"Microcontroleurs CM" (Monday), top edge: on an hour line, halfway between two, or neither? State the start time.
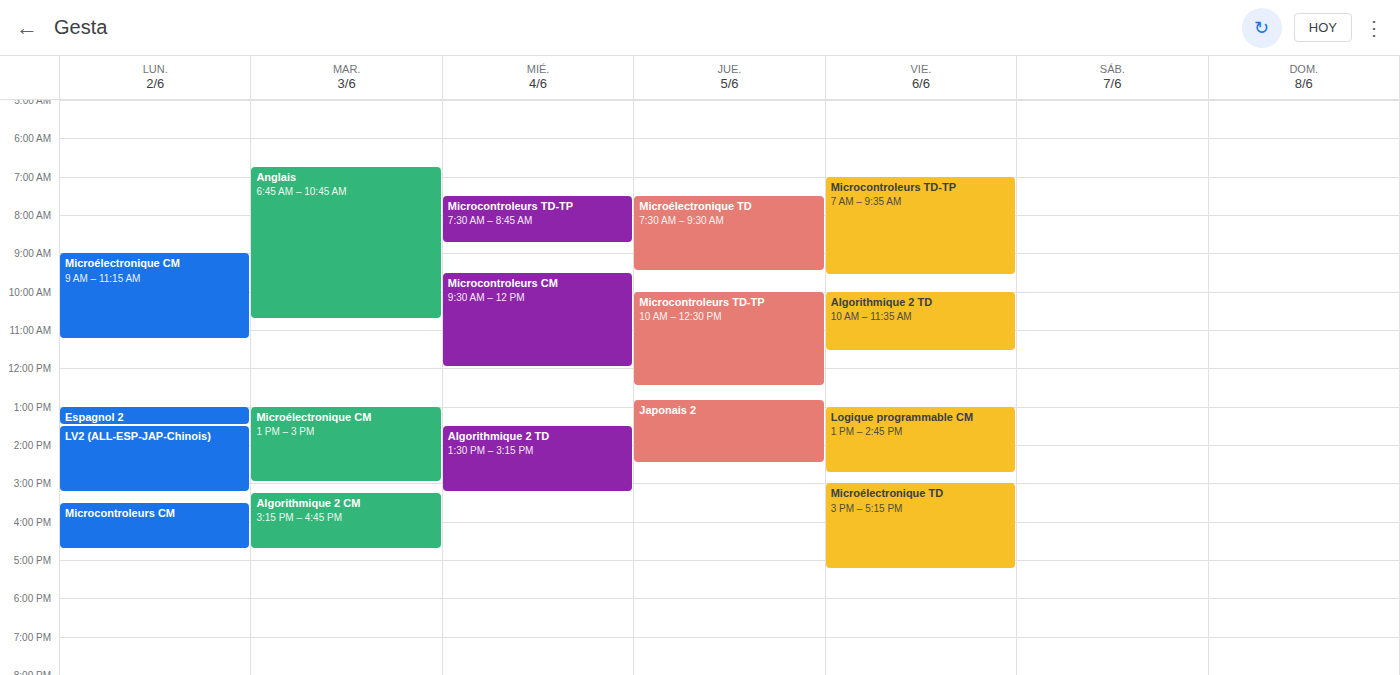
3:30 PM -- halfway between the 3 PM and 4 PM lines.